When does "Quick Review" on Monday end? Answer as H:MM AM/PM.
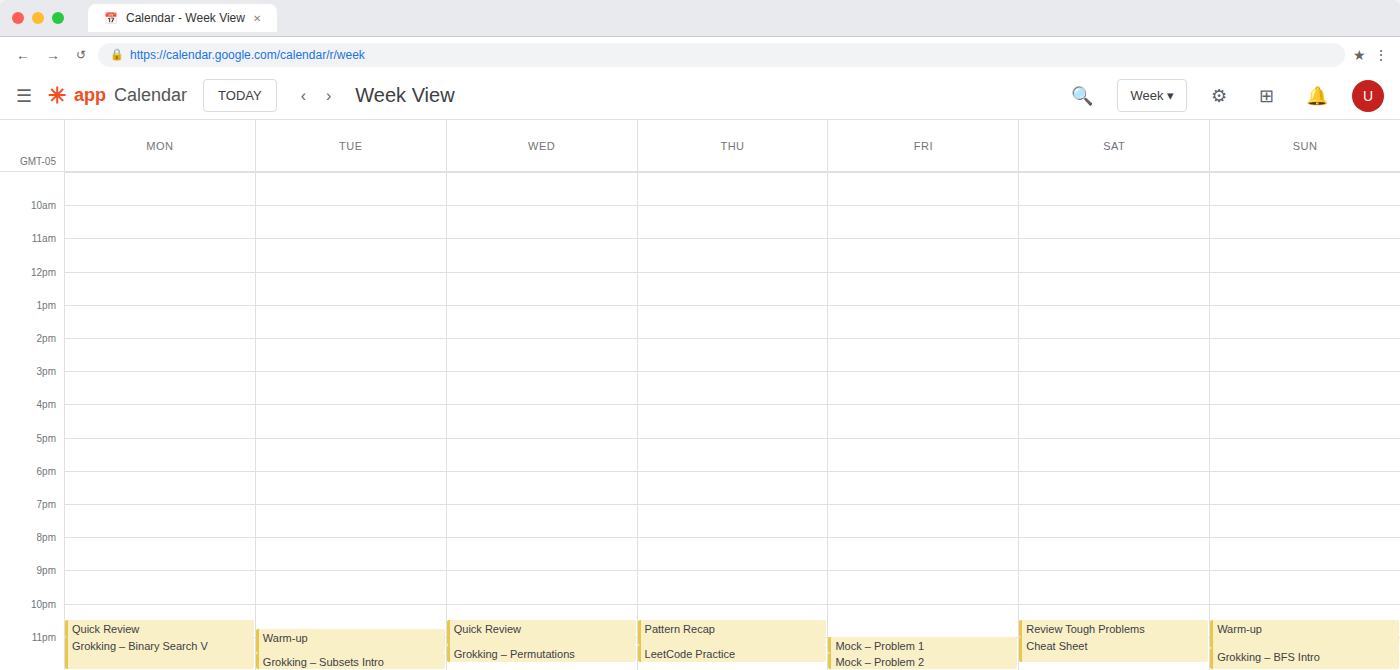
11:00 PM